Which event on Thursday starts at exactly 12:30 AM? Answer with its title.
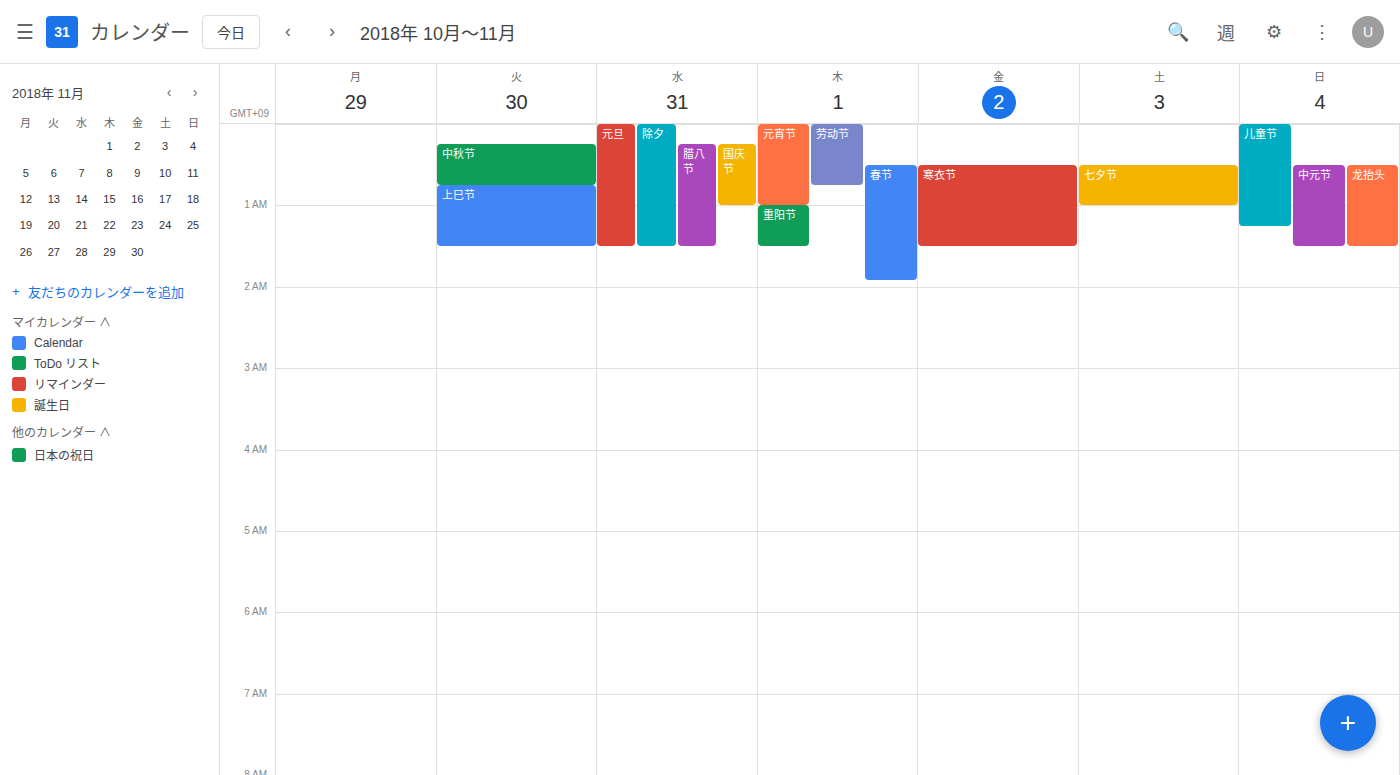
"春节"